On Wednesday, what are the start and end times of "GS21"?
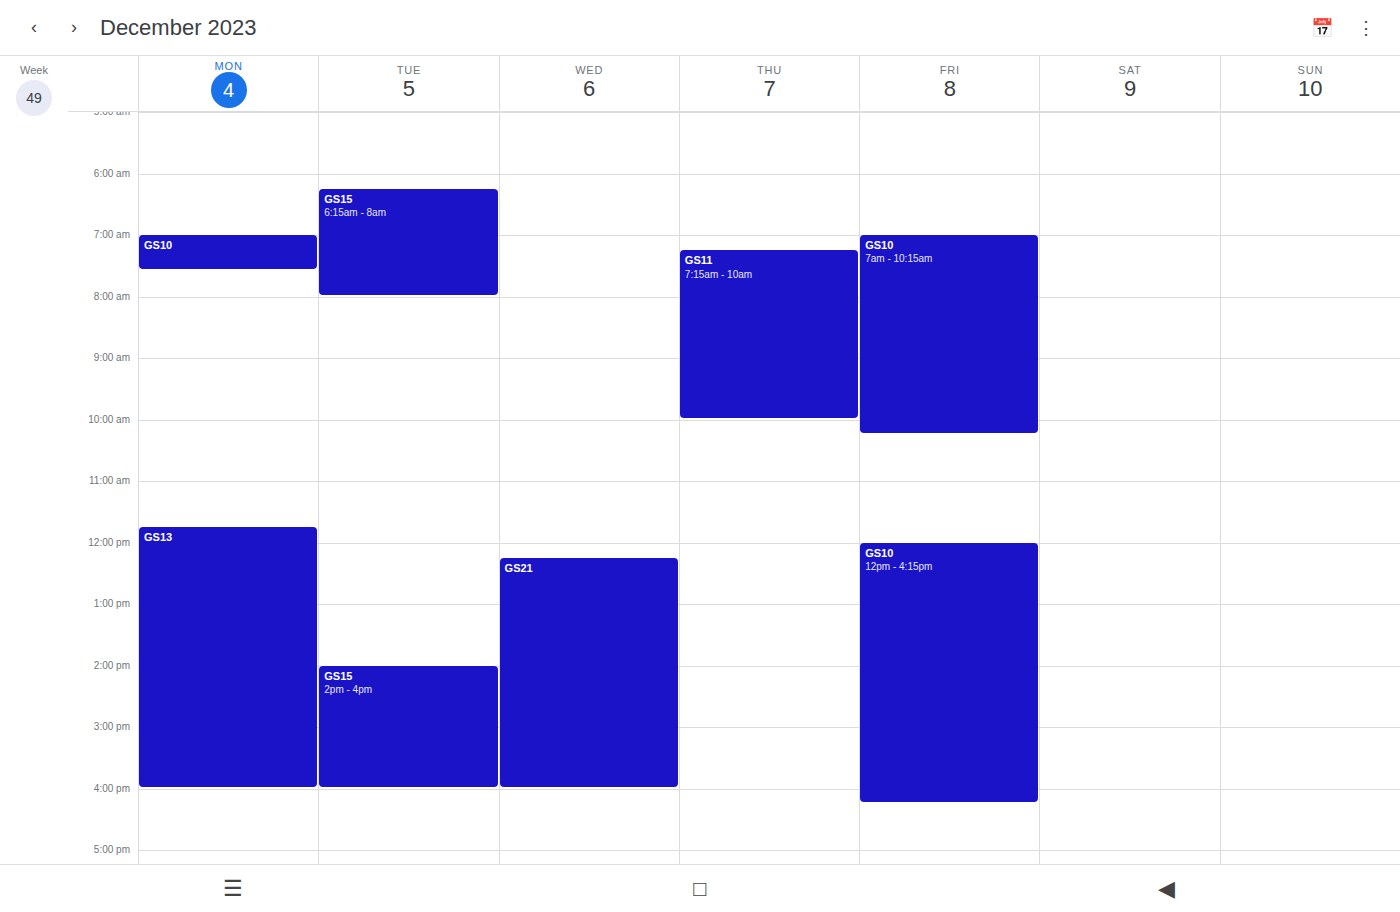
12:15 PM to 4:00 PM